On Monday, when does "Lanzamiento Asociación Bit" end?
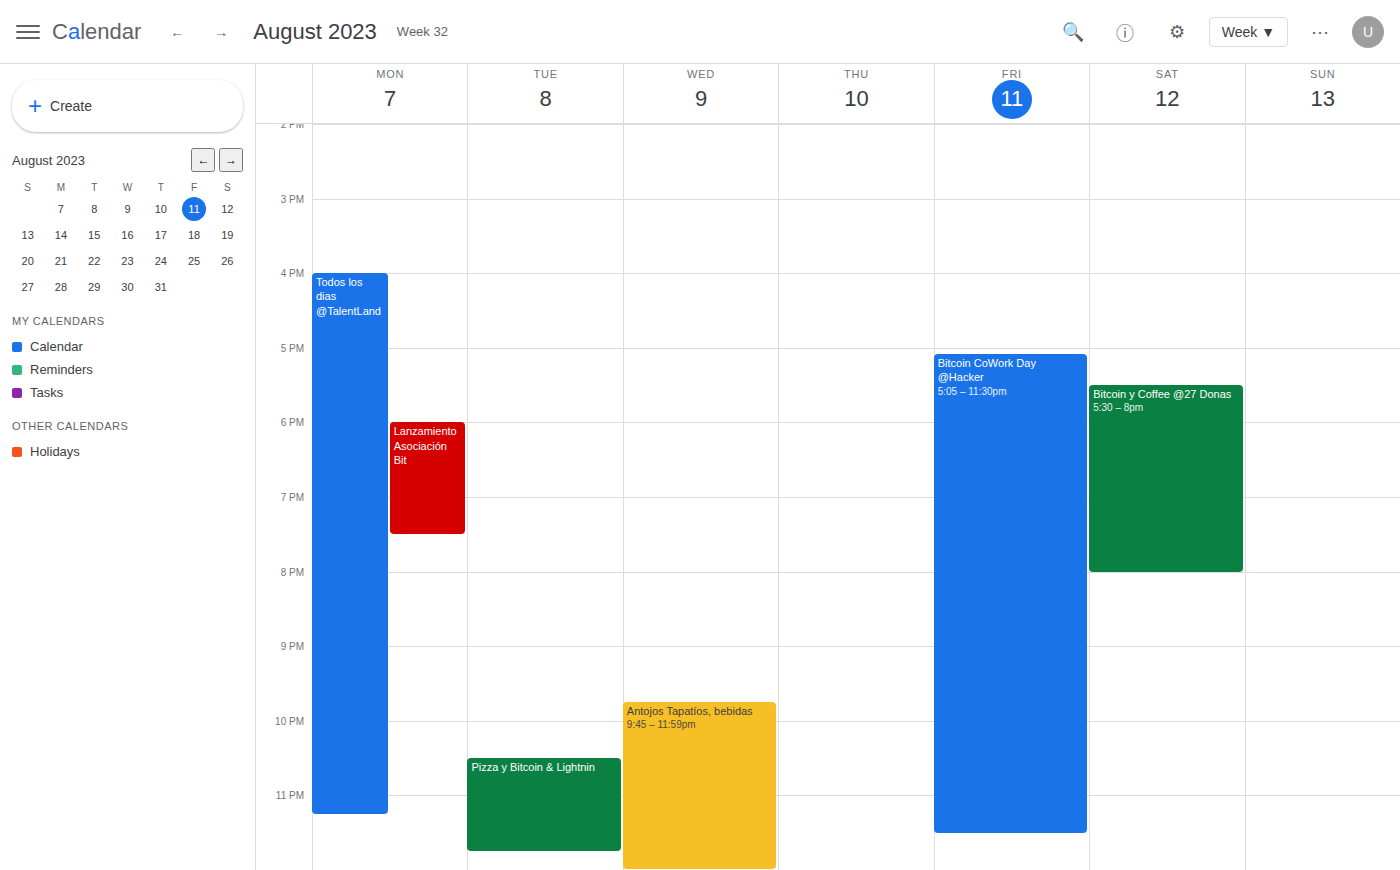
7:30 PM